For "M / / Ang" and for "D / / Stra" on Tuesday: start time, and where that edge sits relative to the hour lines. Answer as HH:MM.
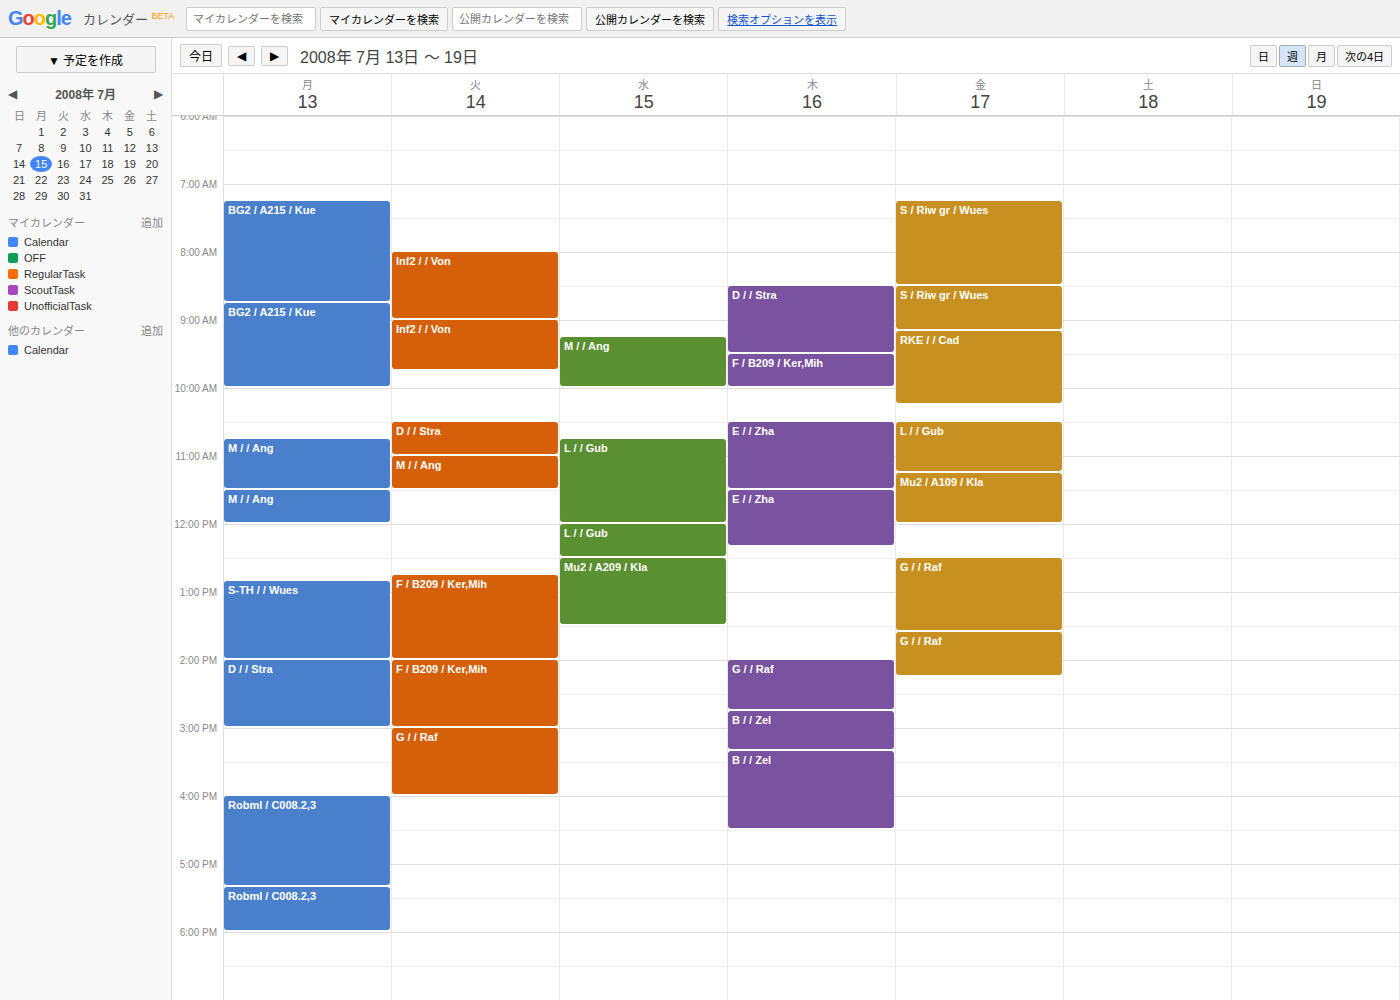
"M / / Ang": 11:00, exactly on the 11:00 line. "D / / Stra": 10:30, halfway between the 10:00 and 11:00 lines.